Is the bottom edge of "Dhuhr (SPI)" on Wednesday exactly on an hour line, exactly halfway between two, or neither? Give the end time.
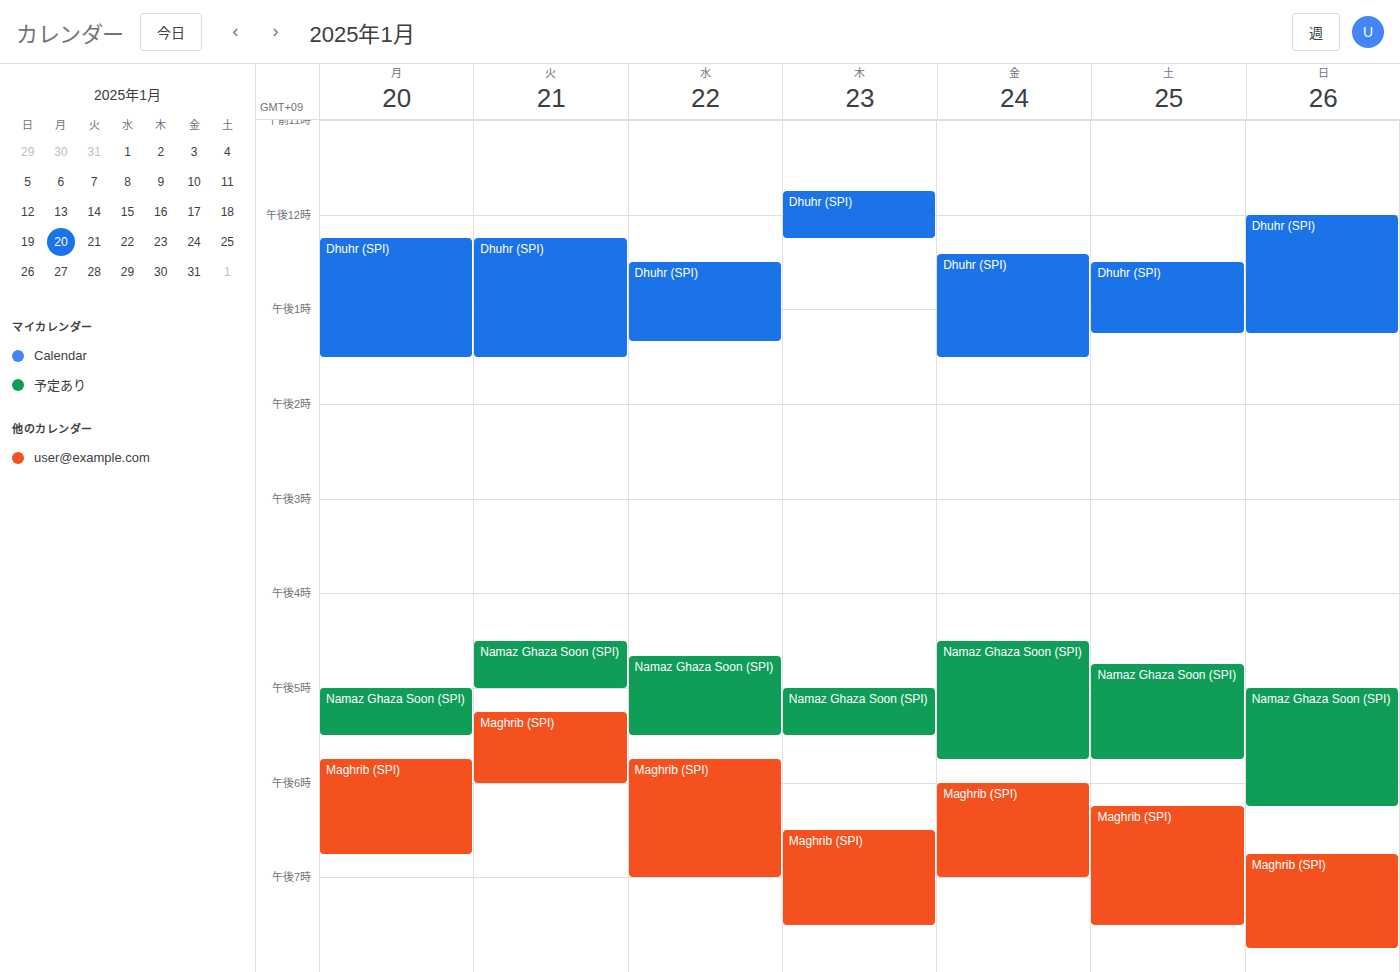
1:20 PM -- neither: 20 minutes below the 1 PM line and 40 minutes above the 2 PM line.